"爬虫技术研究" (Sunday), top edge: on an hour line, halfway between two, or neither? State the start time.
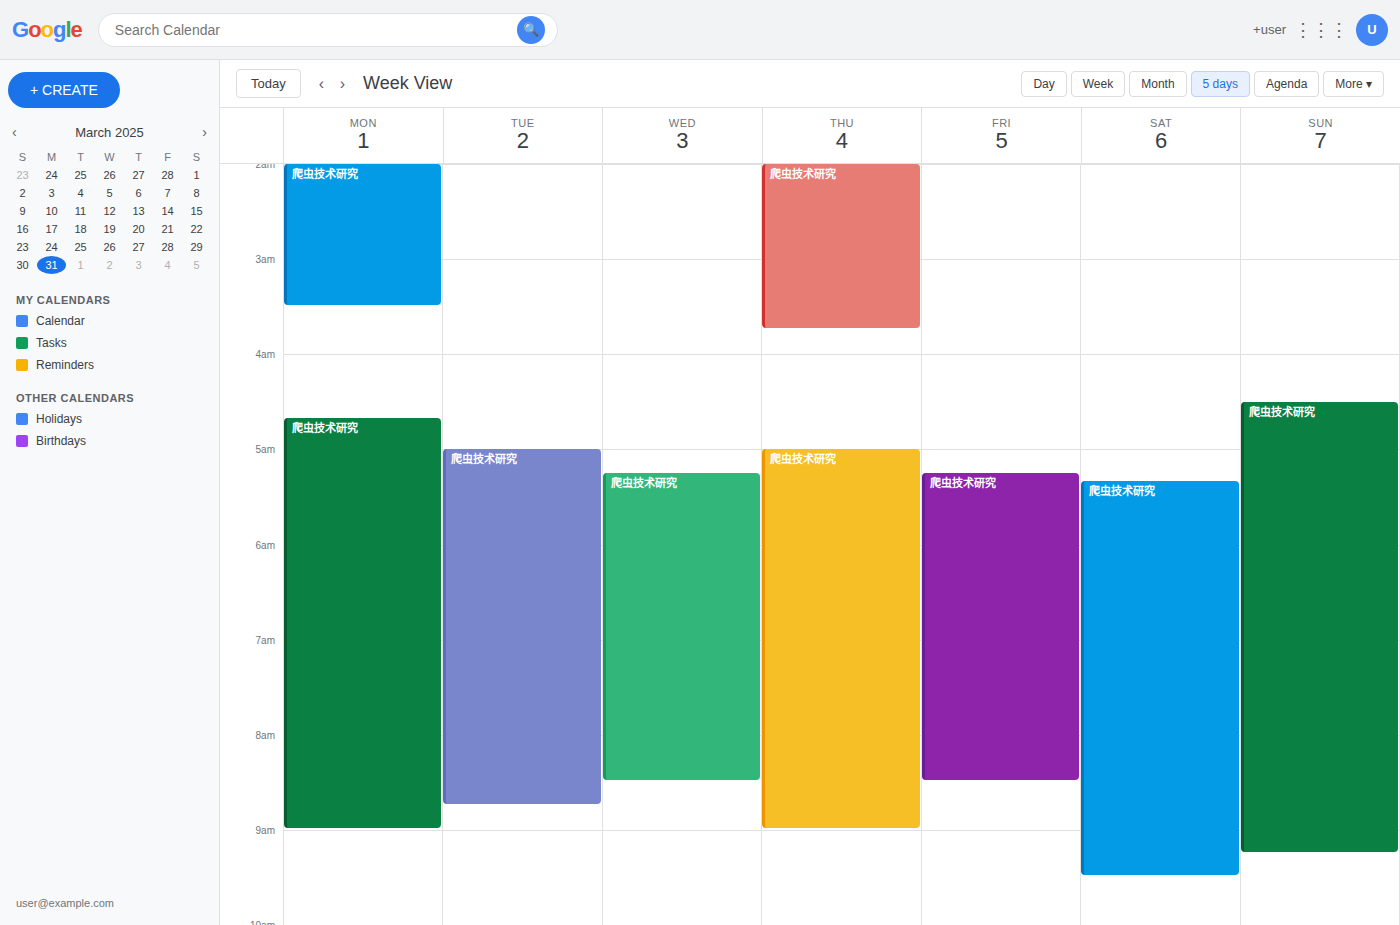
4:30 AM -- halfway between the 4 AM and 5 AM lines.